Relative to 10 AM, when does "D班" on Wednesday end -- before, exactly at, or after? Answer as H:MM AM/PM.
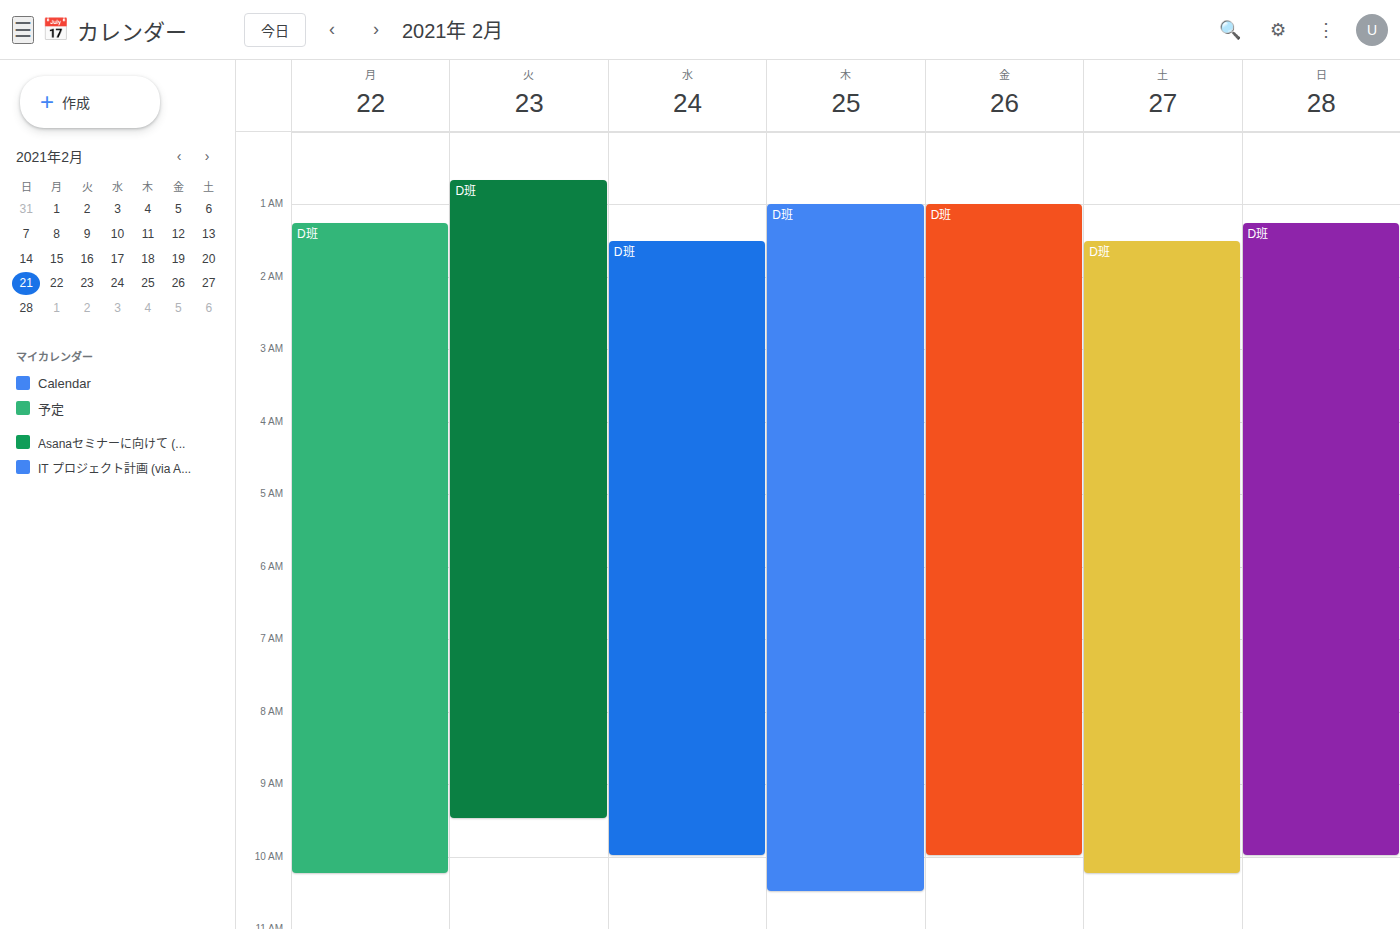
10:00 AM -- exactly at 10 AM, on the 10 AM line.